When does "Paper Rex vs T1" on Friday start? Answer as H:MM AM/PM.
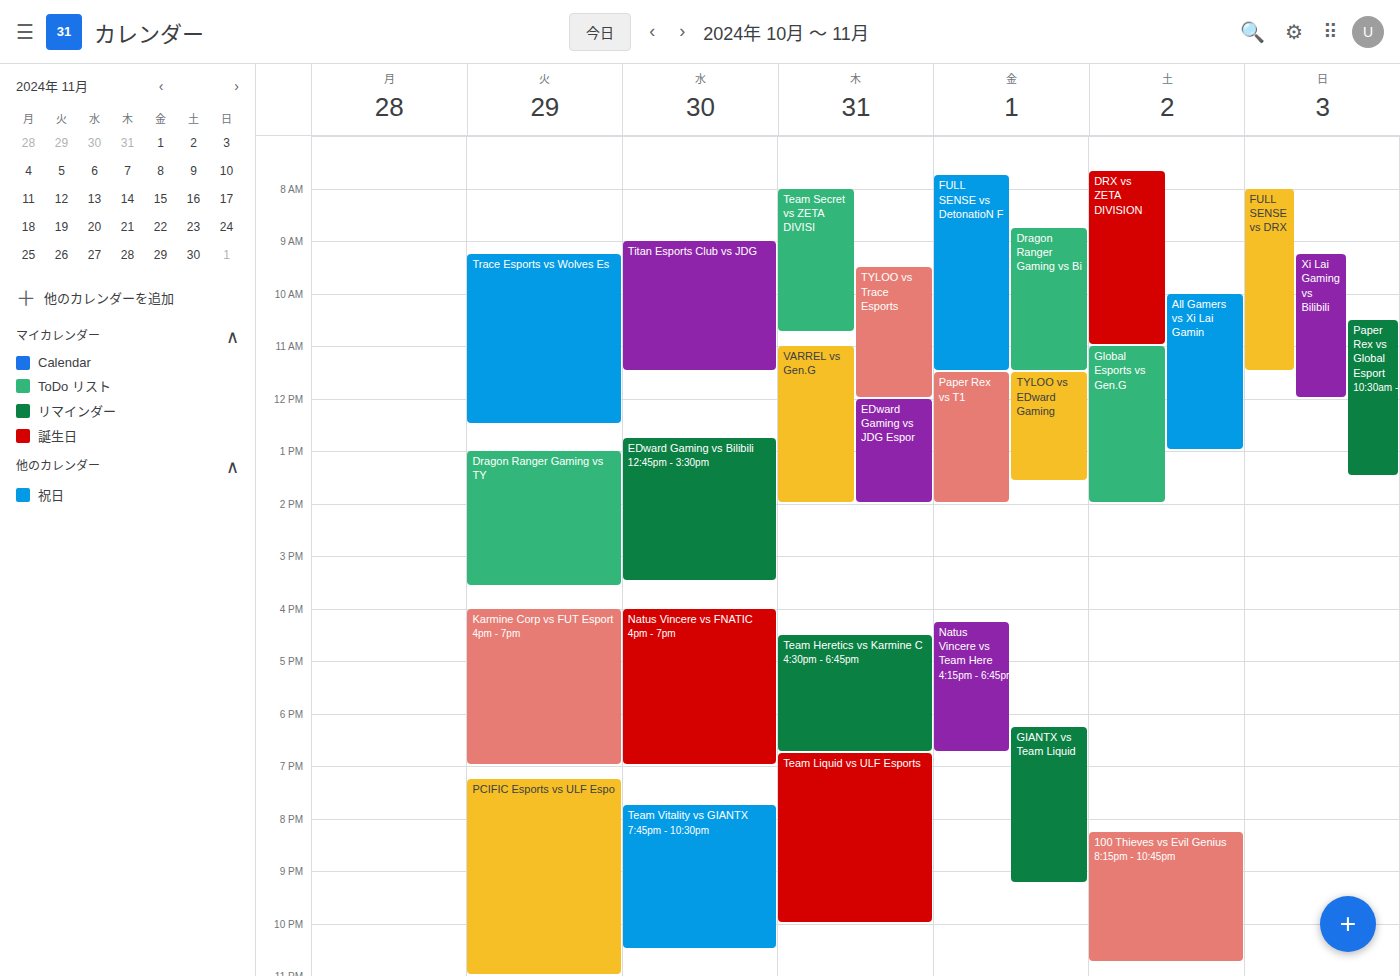
11:30 AM